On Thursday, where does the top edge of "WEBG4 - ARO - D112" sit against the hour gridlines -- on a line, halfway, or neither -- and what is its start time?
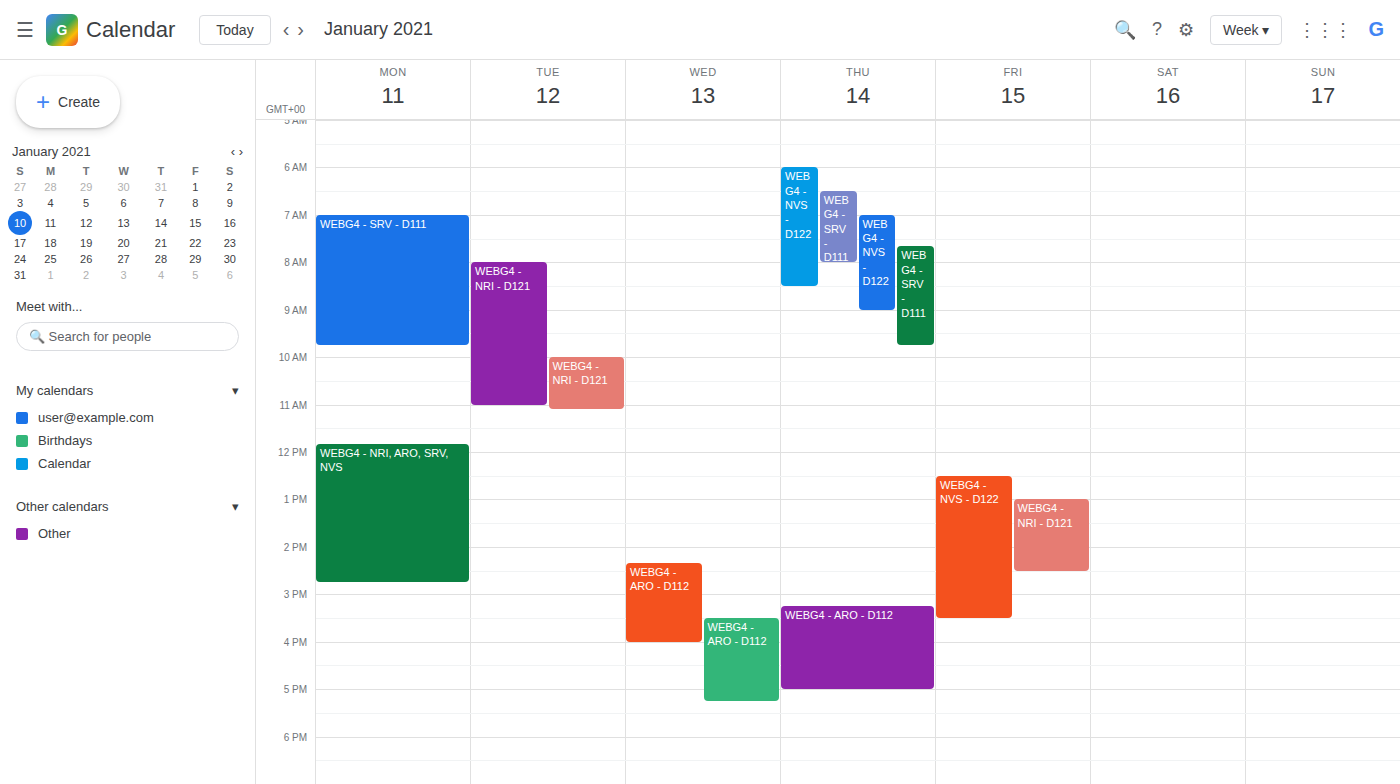
3:15 PM -- neither: a quarter of the way from the 3 PM line to the 4 PM line.